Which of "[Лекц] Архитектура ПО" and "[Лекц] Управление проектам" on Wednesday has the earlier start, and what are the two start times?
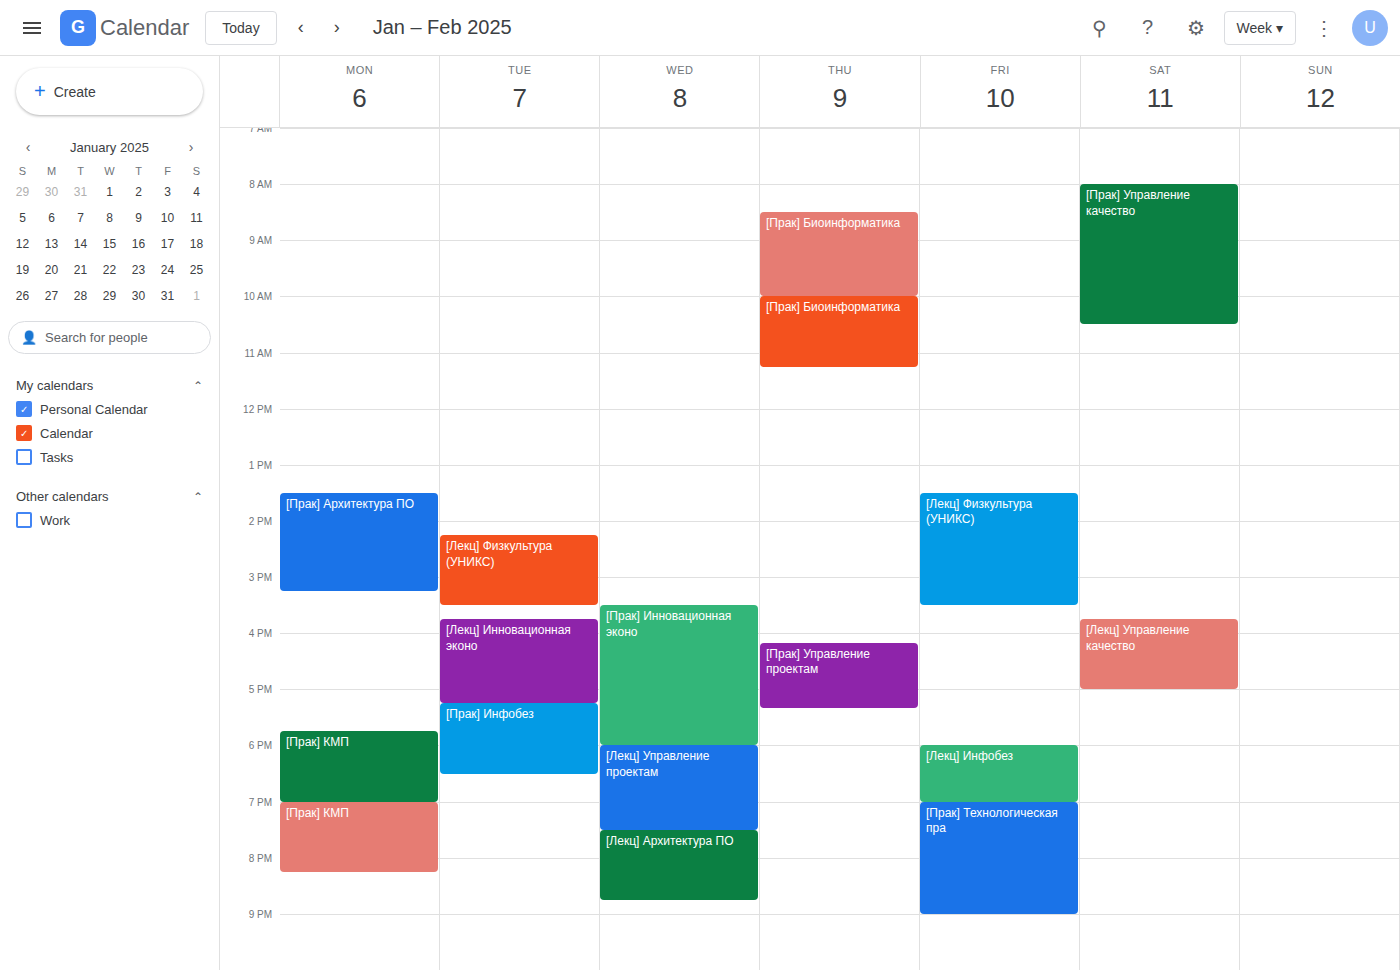
"[Лекц] Управление проектам" 6:00 PM; "[Лекц] Архитектура ПО" 7:30 PM.